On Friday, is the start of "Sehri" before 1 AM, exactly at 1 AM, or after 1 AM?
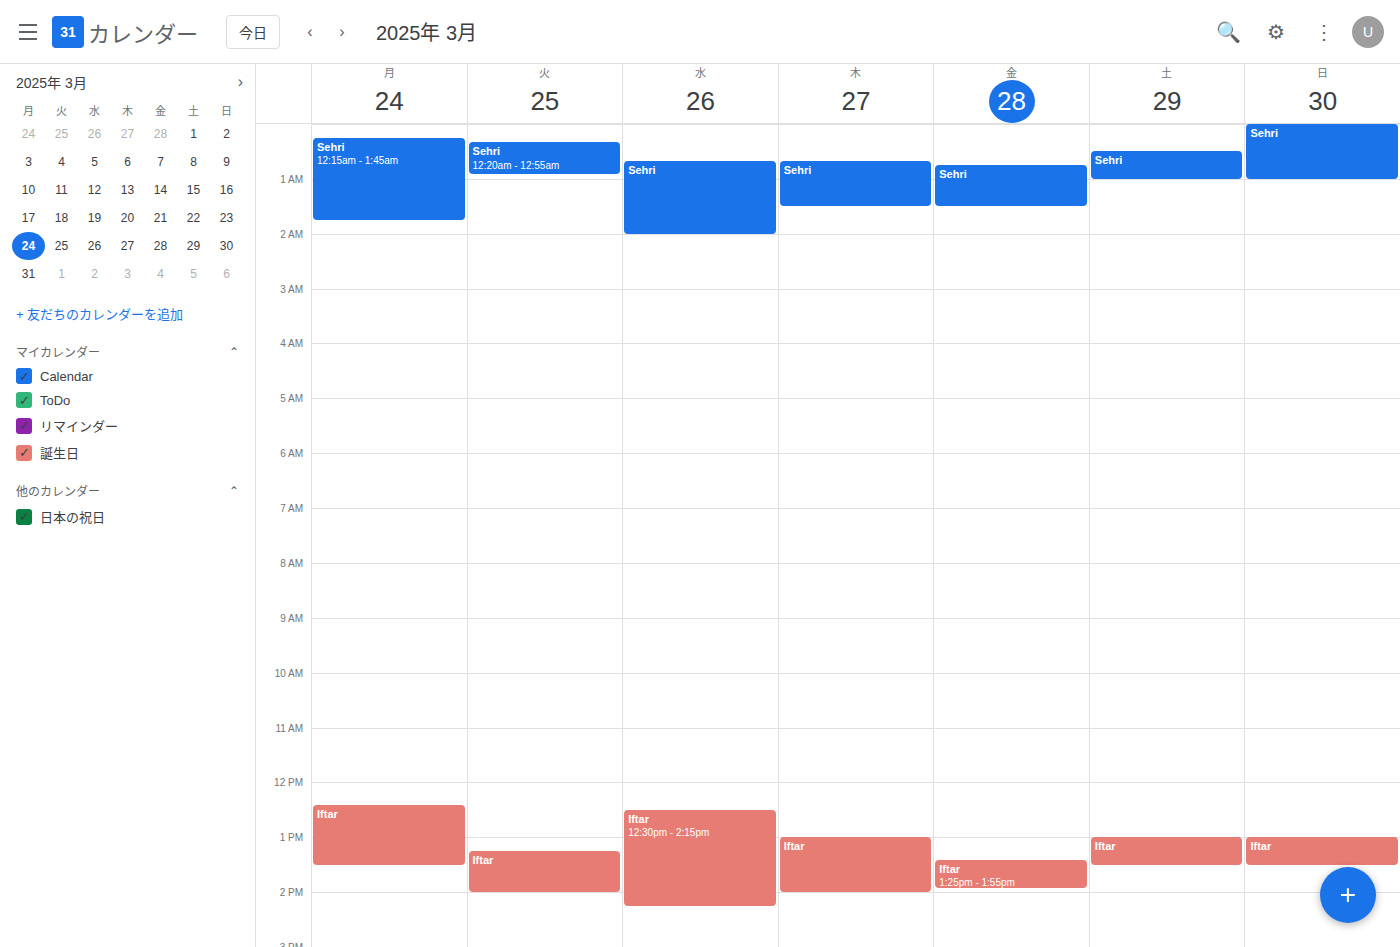
12:45 AM -- before 1 AM, 15 minutes above the 1 AM line.